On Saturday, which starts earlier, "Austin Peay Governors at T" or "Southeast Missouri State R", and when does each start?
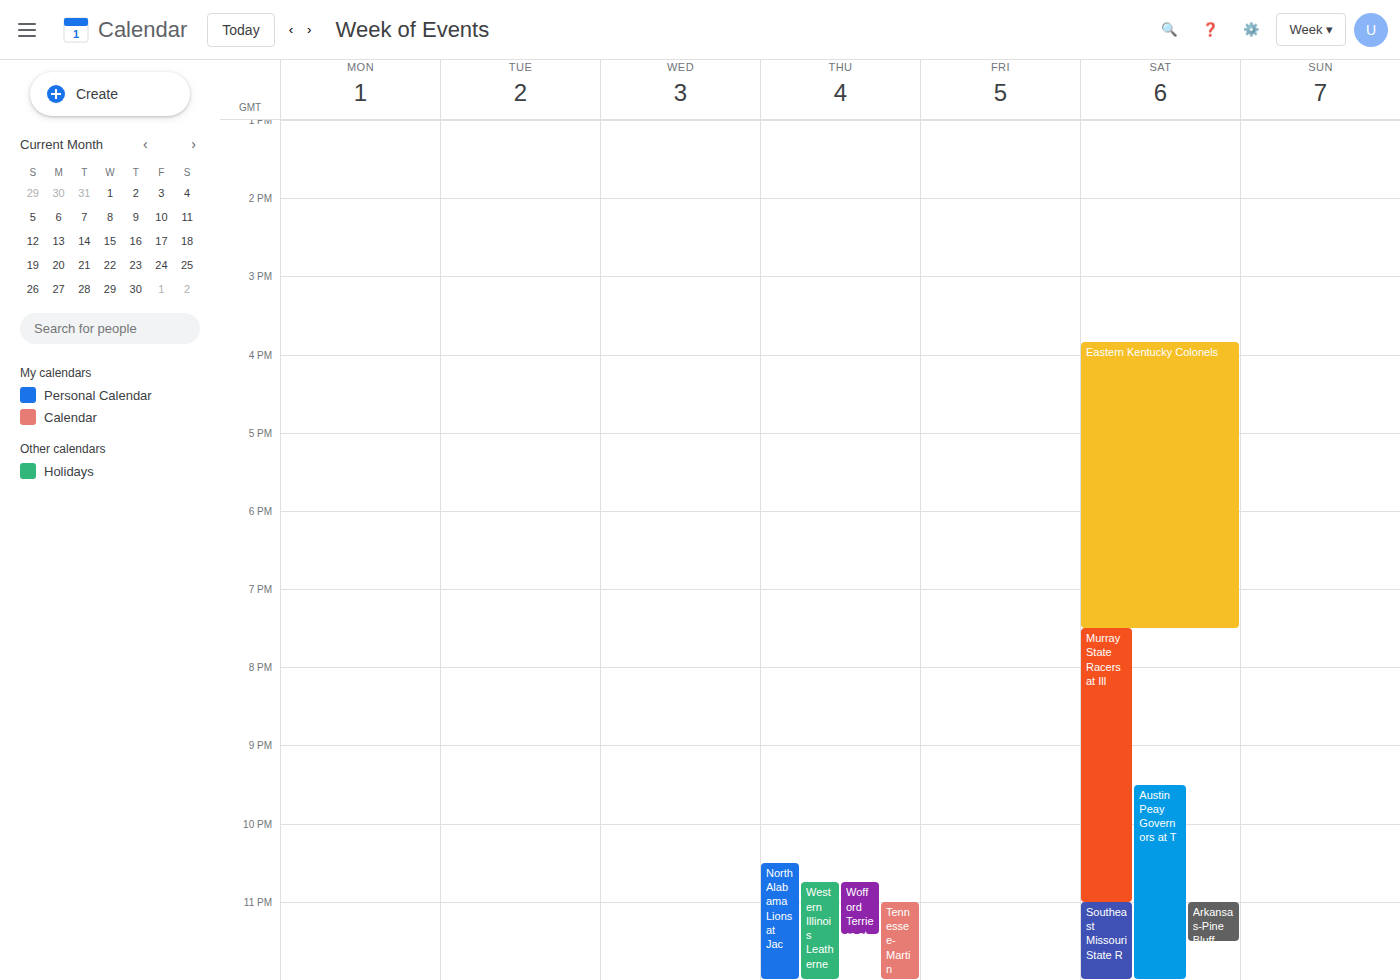
"Austin Peay Governors at T" 21:30; "Southeast Missouri State R" 23:00.